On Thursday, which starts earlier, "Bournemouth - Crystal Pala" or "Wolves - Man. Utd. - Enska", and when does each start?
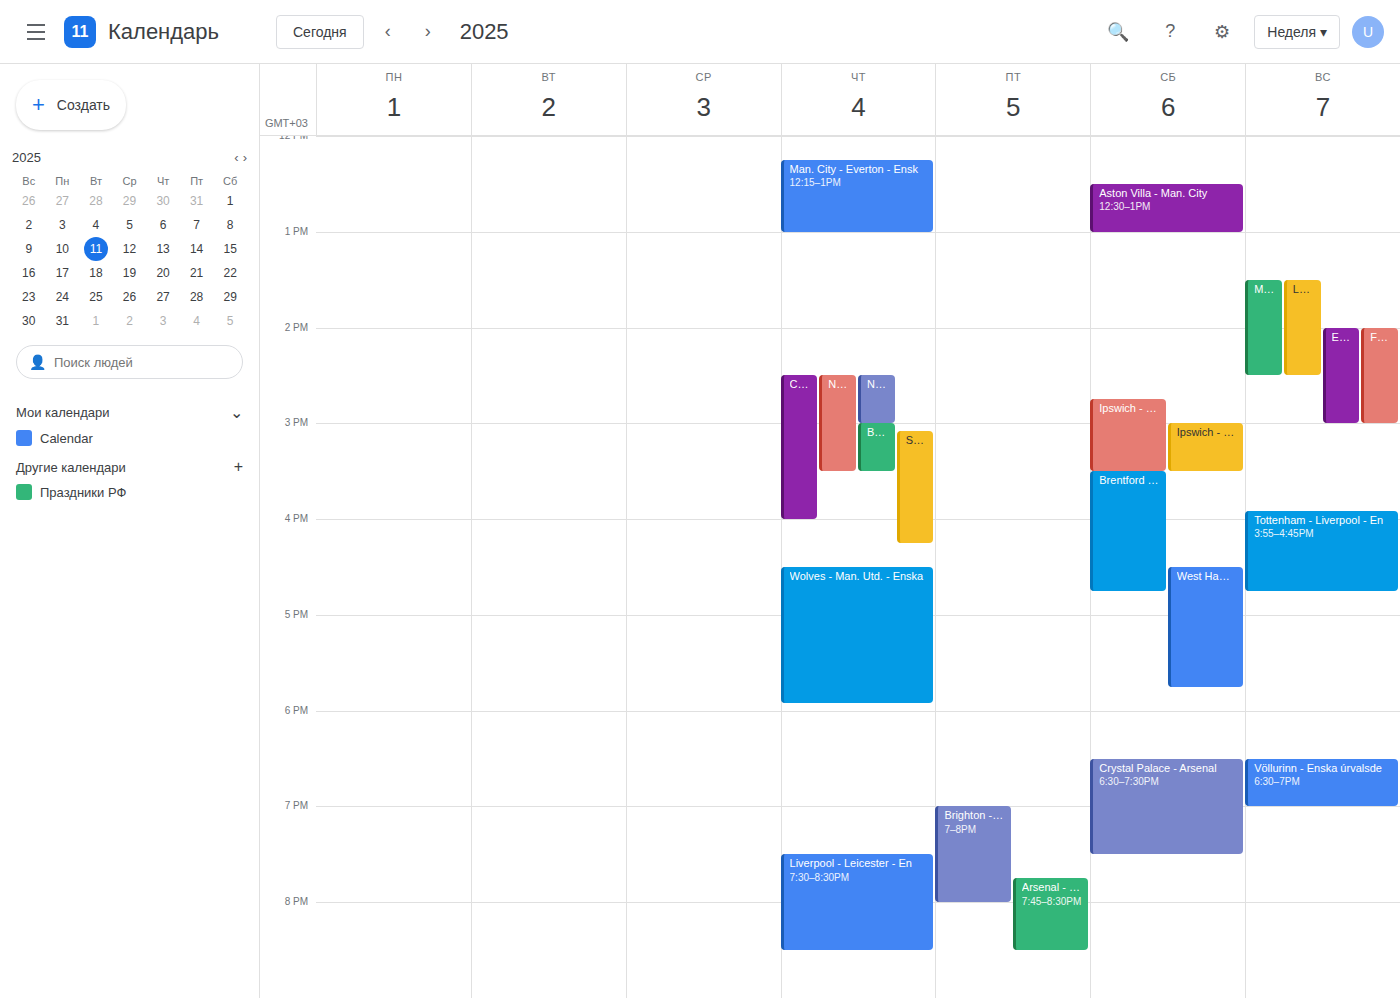
"Bournemouth - Crystal Pala" 3:00 PM; "Wolves - Man. Utd. - Enska" 4:30 PM.